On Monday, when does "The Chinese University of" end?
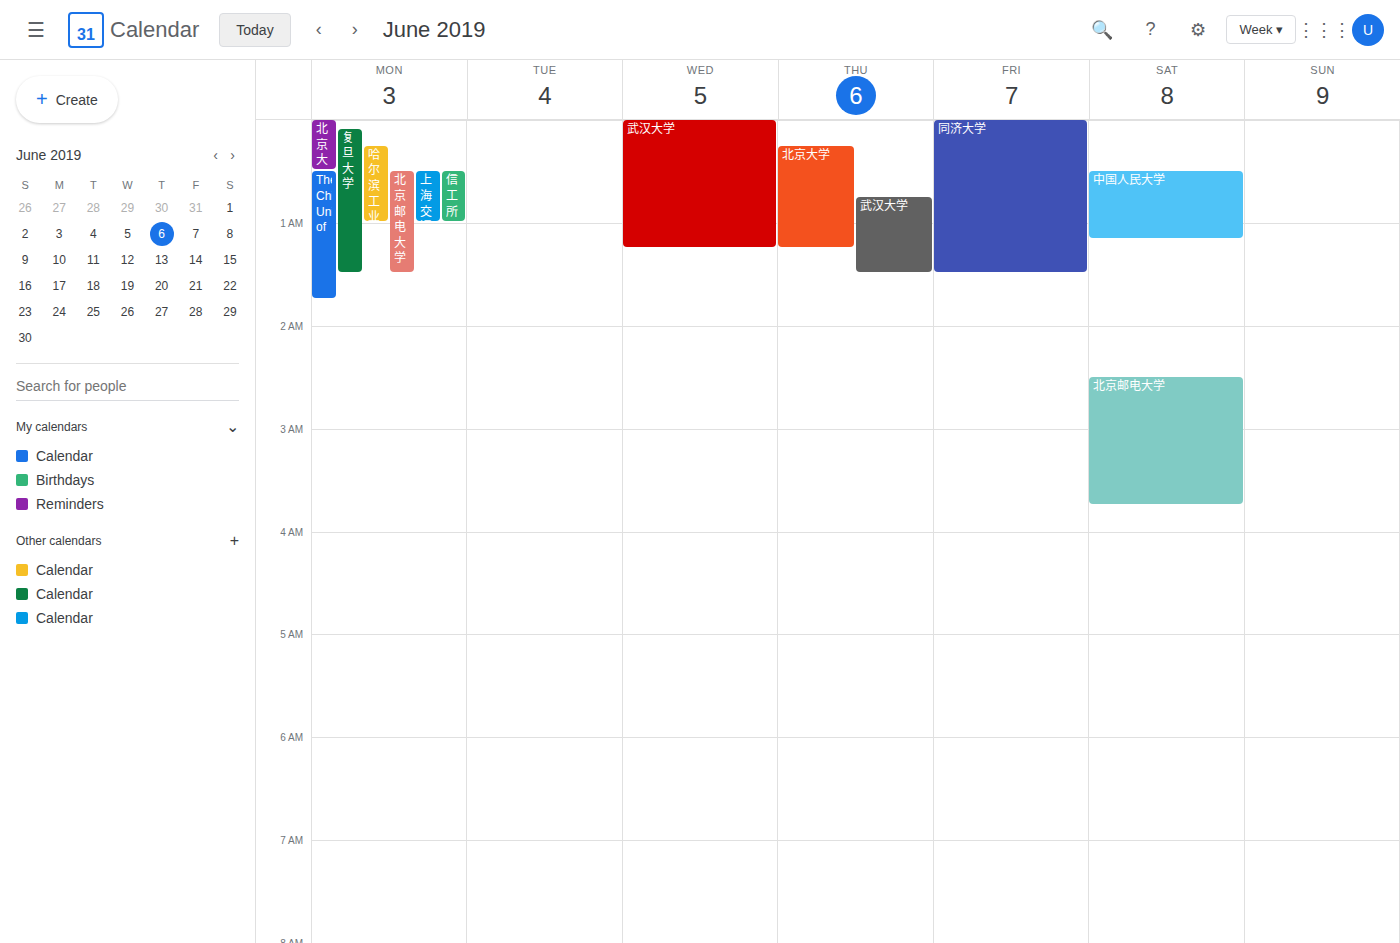
1:45 AM